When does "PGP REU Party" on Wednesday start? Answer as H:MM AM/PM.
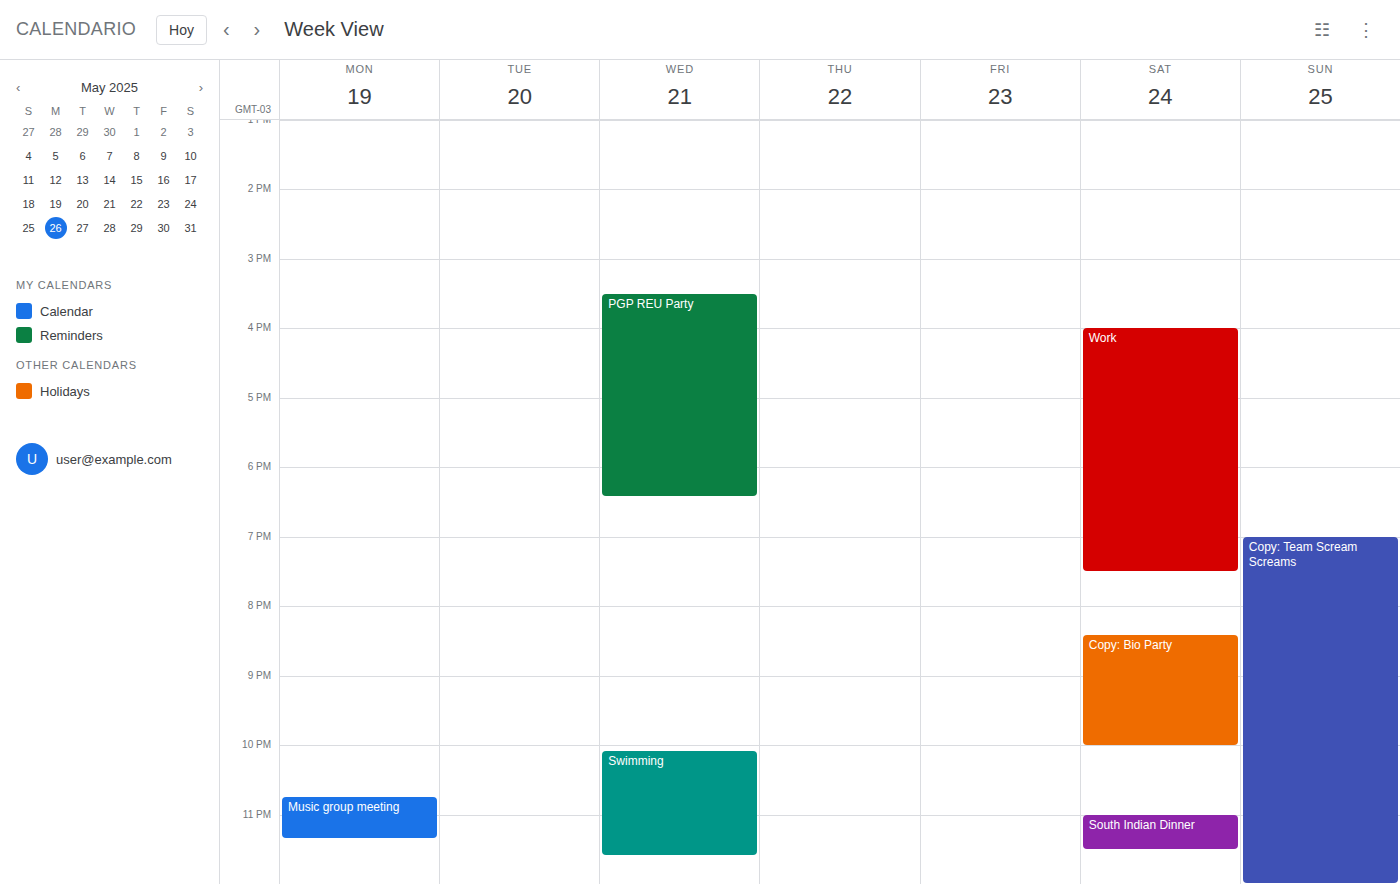
3:30 PM